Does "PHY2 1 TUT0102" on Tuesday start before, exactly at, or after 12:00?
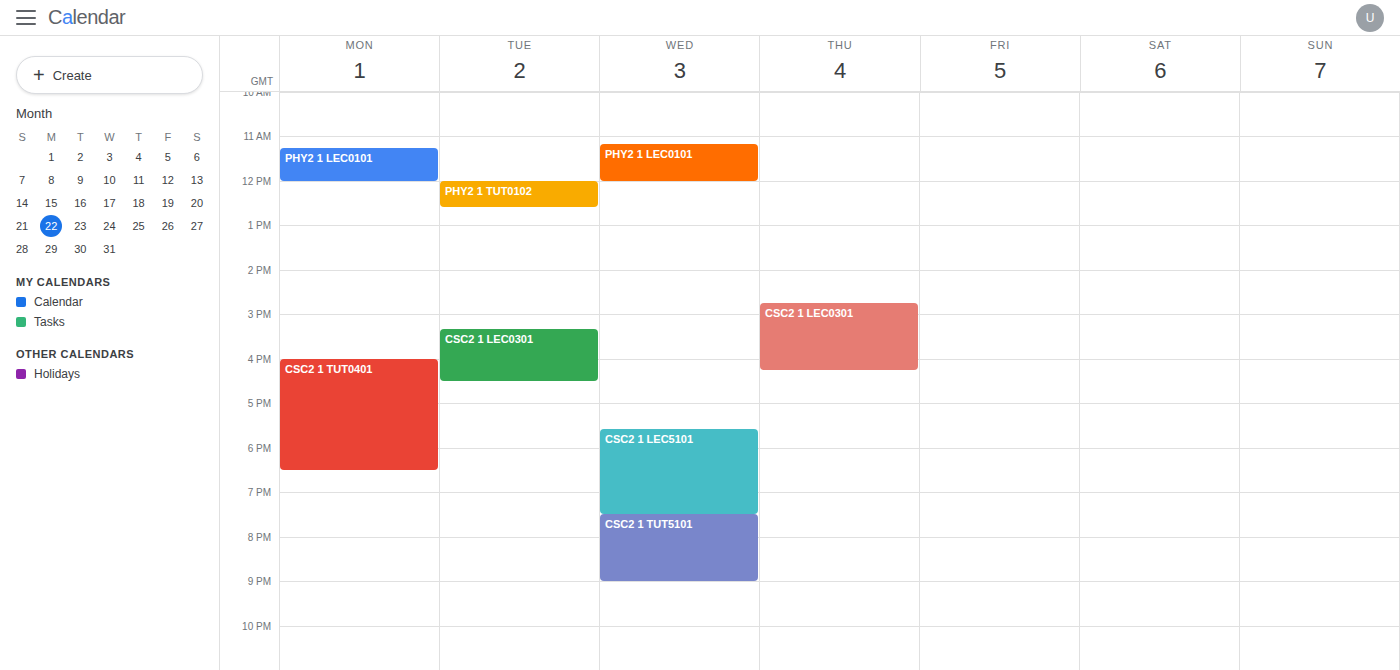
12:00 -- exactly at 12:00, on the 12:00 line.